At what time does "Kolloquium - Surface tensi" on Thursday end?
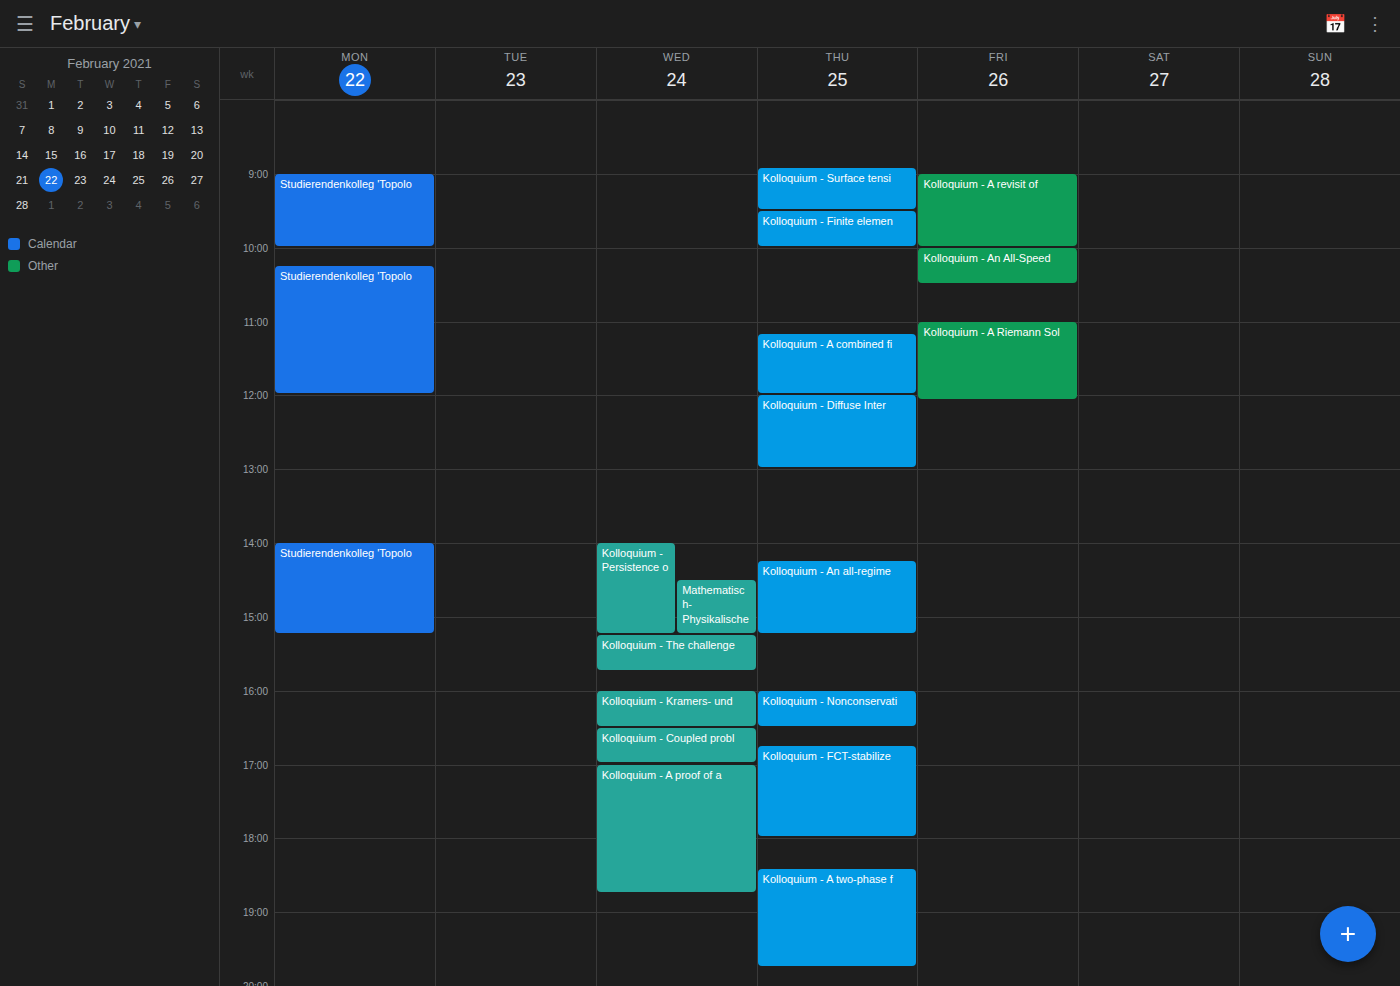
9:30 AM